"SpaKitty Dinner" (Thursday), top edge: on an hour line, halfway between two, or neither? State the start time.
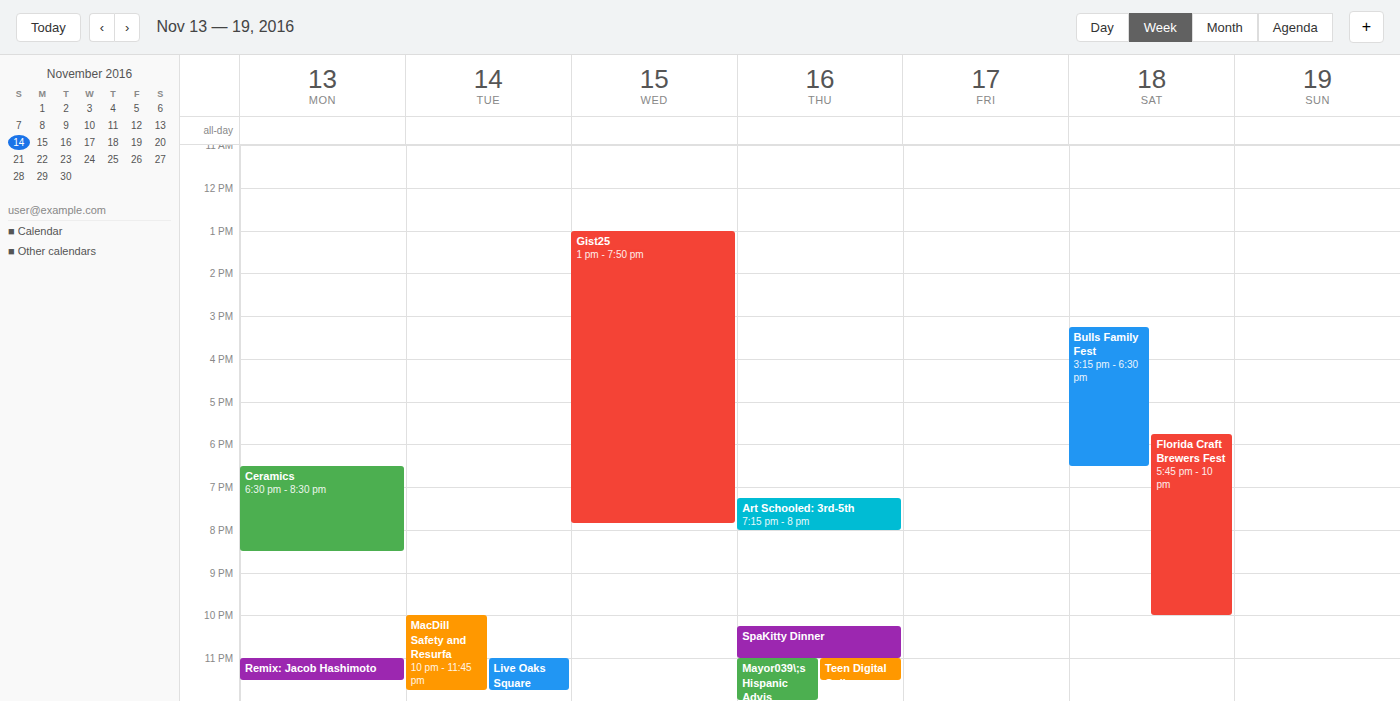
10:15 PM -- neither: a quarter of the way from the 10 PM line to the 11 PM line.